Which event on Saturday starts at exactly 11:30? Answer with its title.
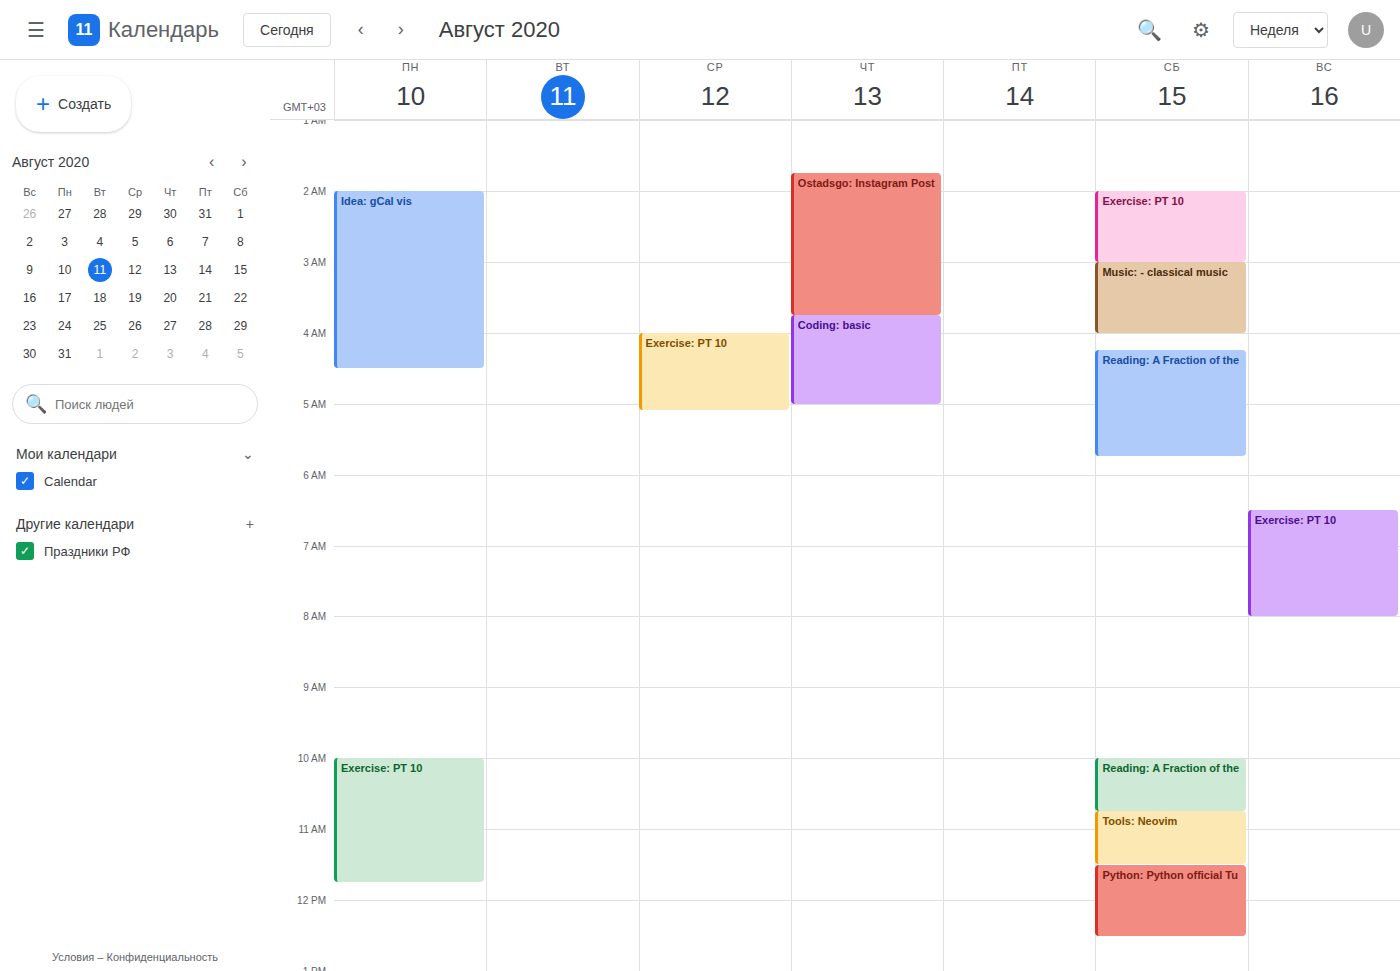
"Python: Python official Tu"